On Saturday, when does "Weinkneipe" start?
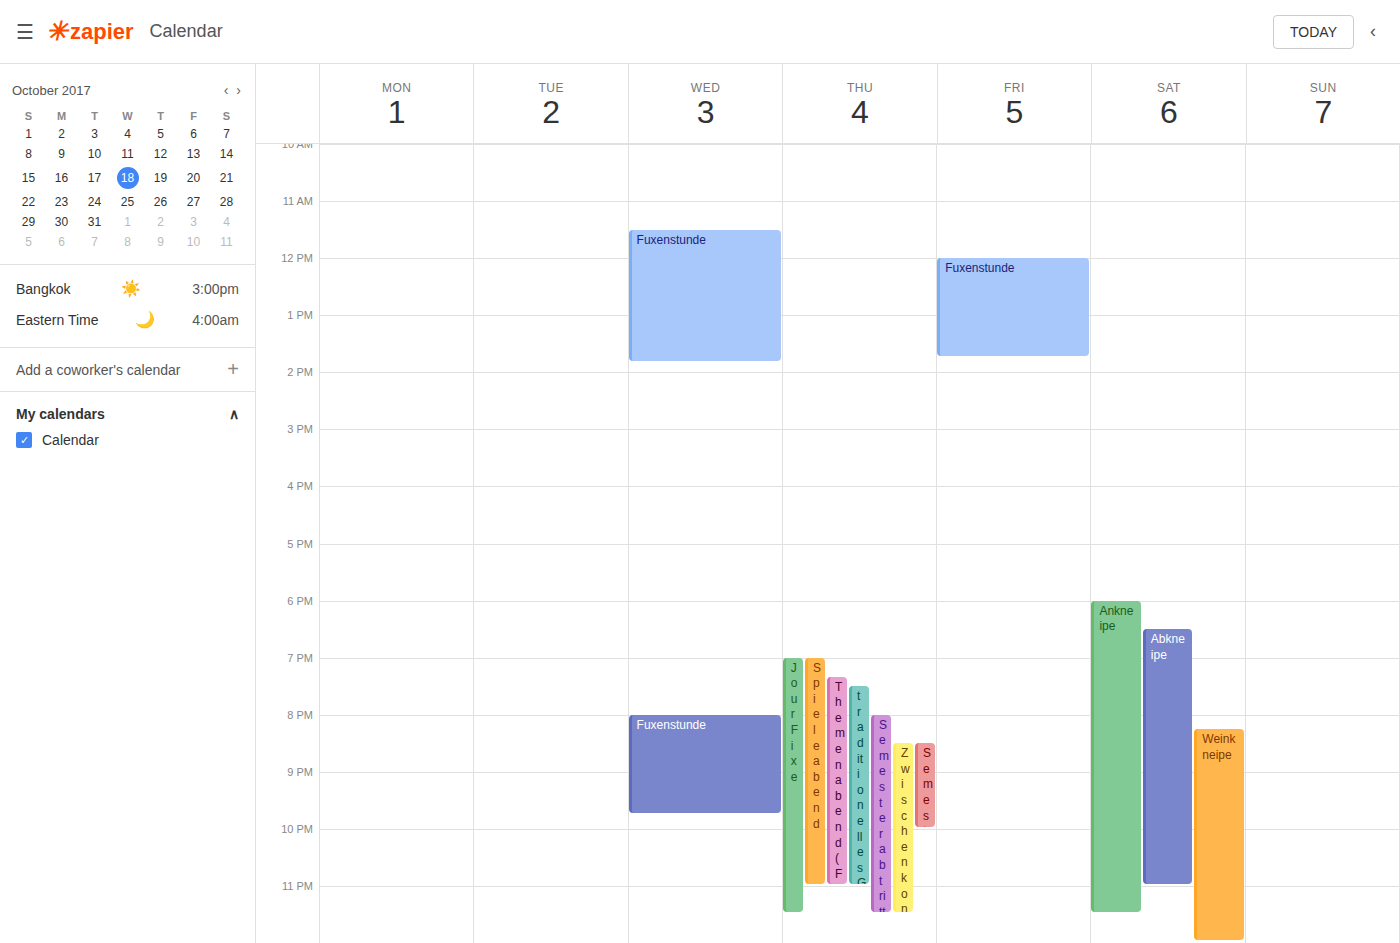
20:15